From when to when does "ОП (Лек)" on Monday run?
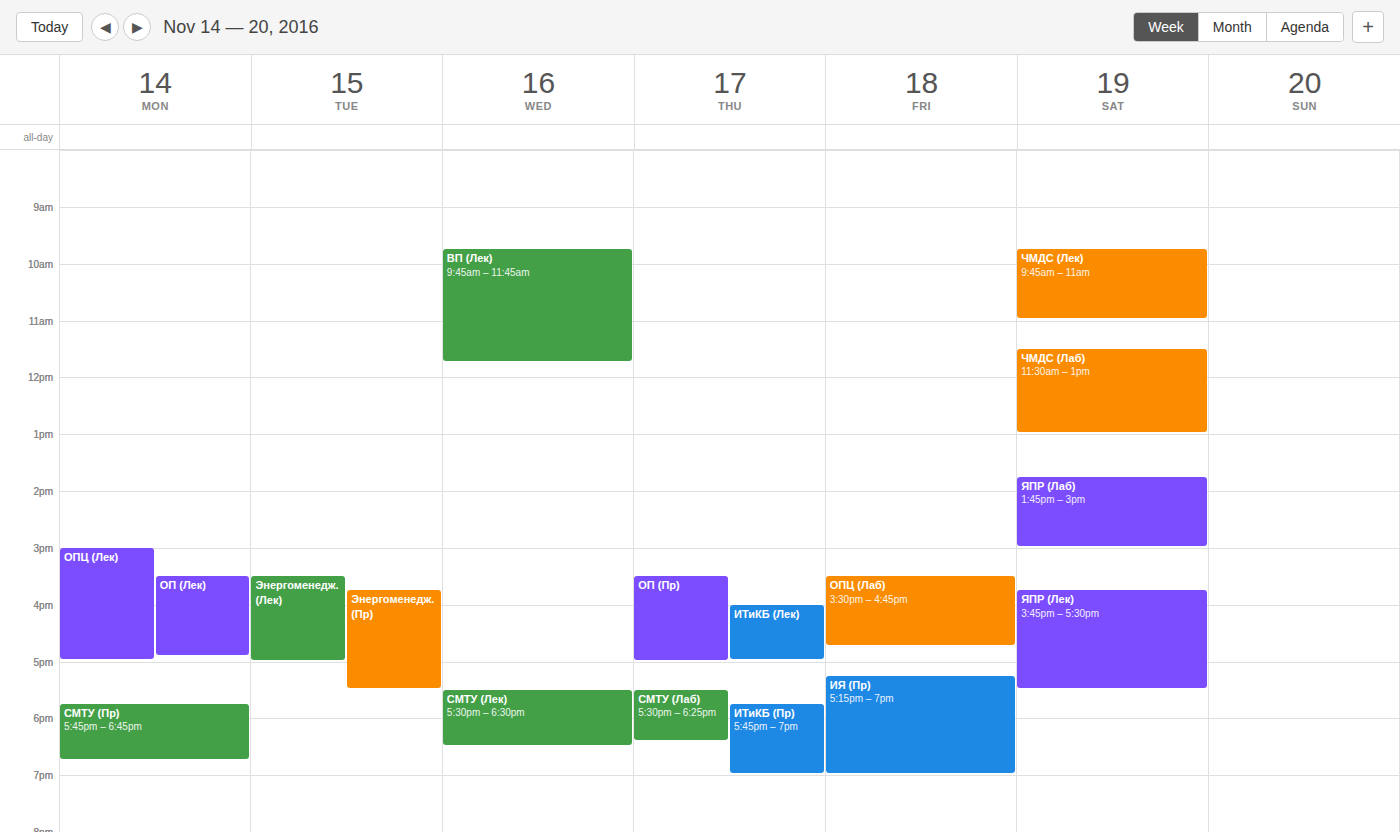
15:30 to 16:55